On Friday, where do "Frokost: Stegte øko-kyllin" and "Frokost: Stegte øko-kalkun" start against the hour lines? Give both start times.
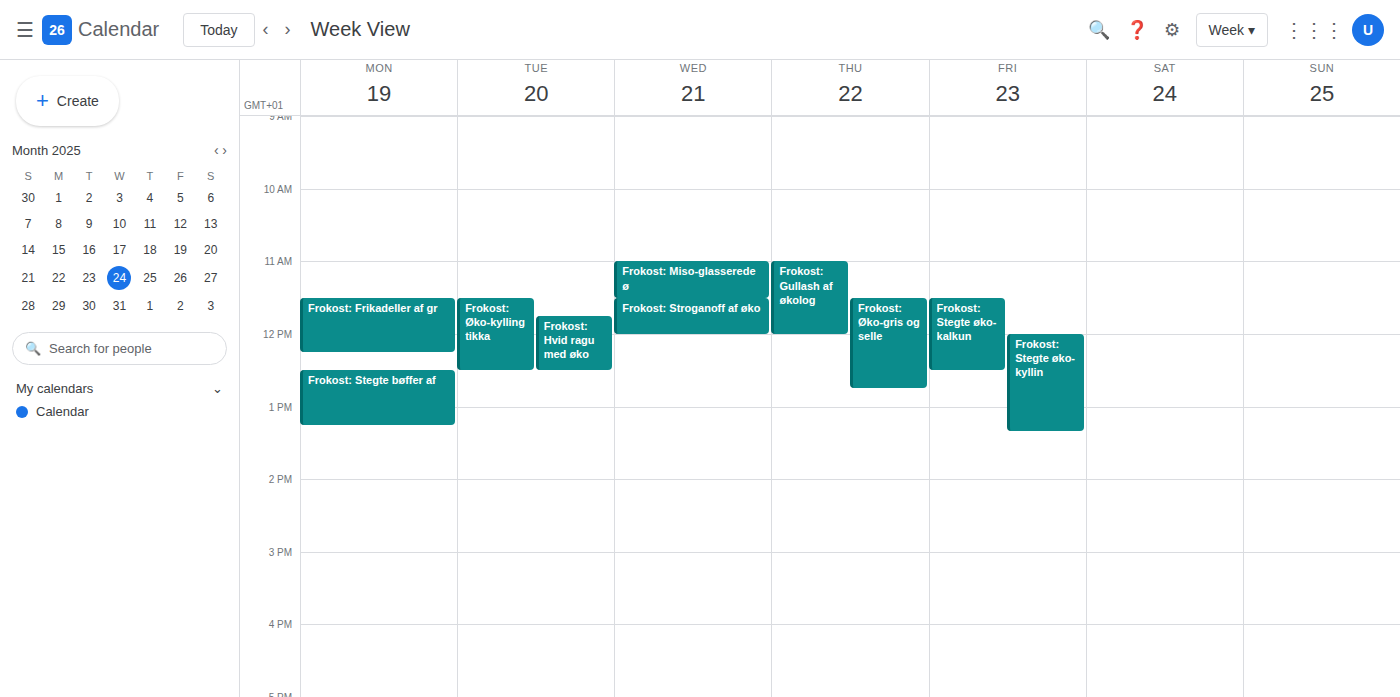
"Frokost: Stegte øko-kyllin": 12:00 PM, exactly on the 12 PM line. "Frokost: Stegte øko-kalkun": 11:30 AM, halfway between the 11 AM and 12 PM lines.